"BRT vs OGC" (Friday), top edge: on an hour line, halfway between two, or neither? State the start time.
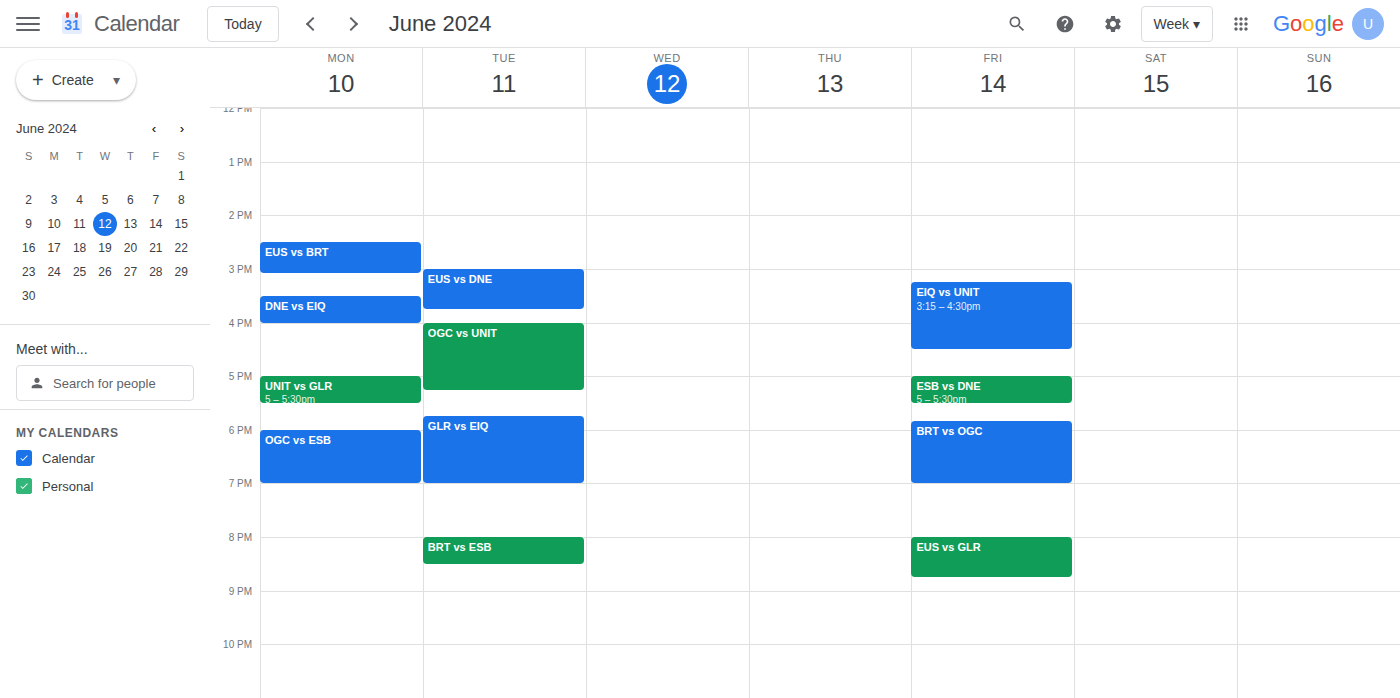
17:50 -- neither: 50 minutes below the 17:00 line and 10 minutes above the 18:00 line.